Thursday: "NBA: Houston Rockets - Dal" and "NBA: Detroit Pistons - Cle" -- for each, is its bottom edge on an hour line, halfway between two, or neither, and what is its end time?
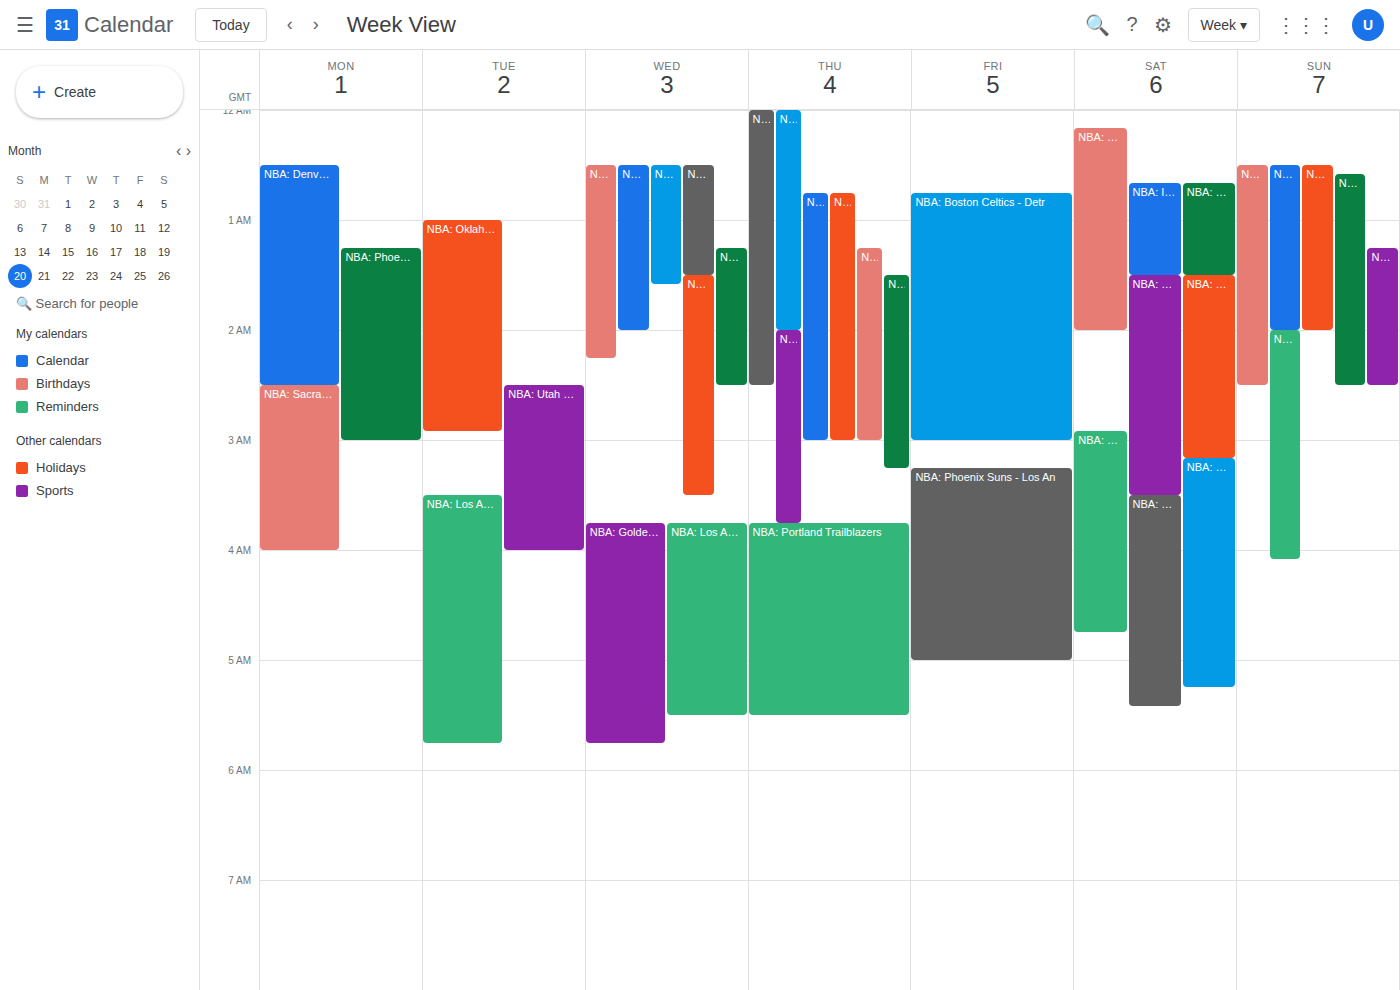
"NBA: Houston Rockets - Dal": 3:00 AM, exactly on the 3 AM line. "NBA: Detroit Pistons - Cle": 2:30 AM, halfway between the 2 AM and 3 AM lines.